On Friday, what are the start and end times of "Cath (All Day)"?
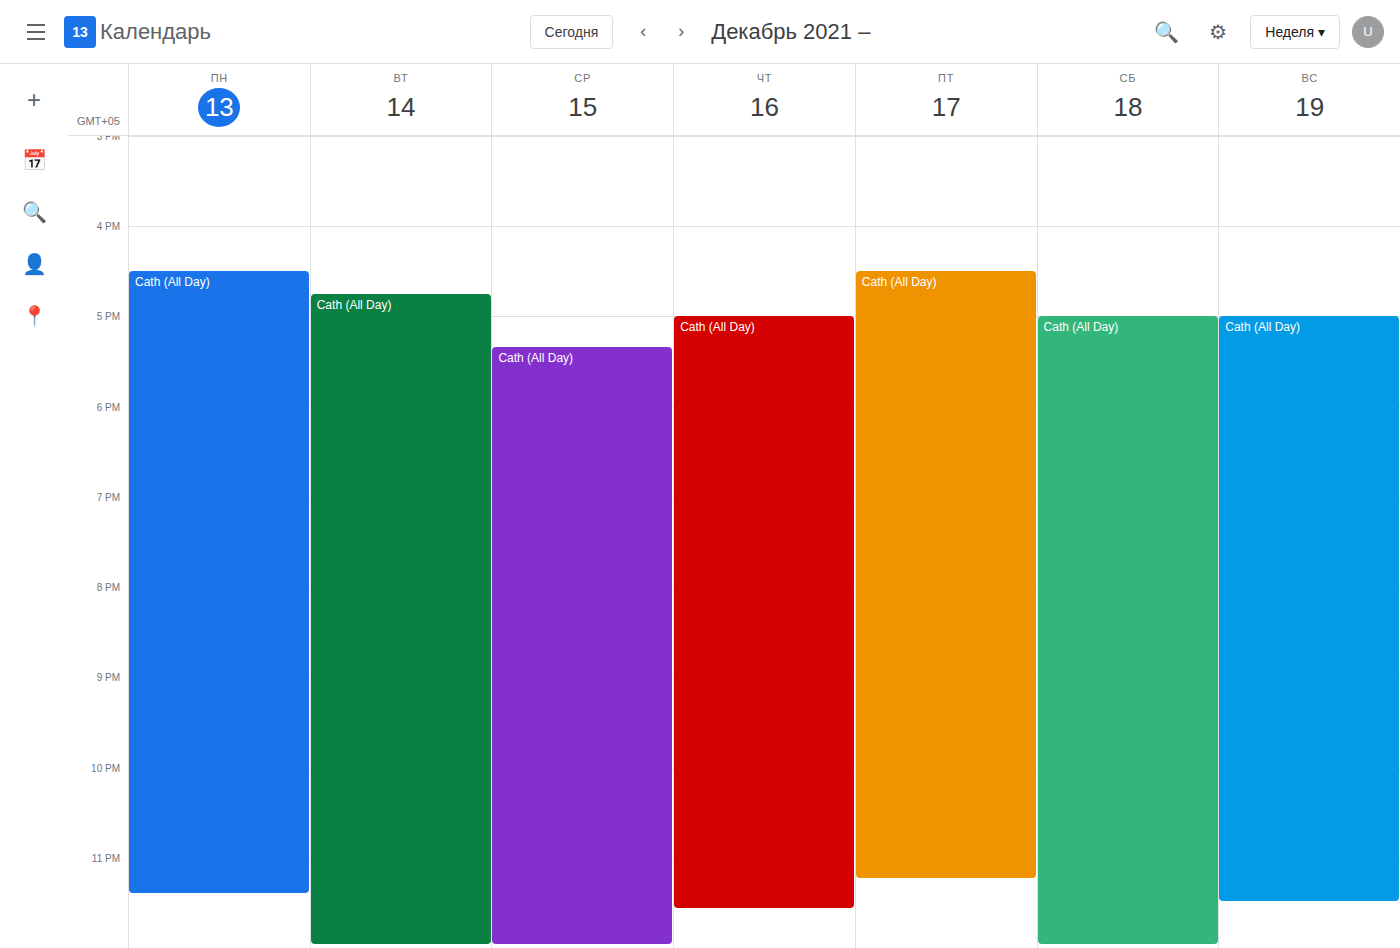
4:30 PM to 11:15 PM